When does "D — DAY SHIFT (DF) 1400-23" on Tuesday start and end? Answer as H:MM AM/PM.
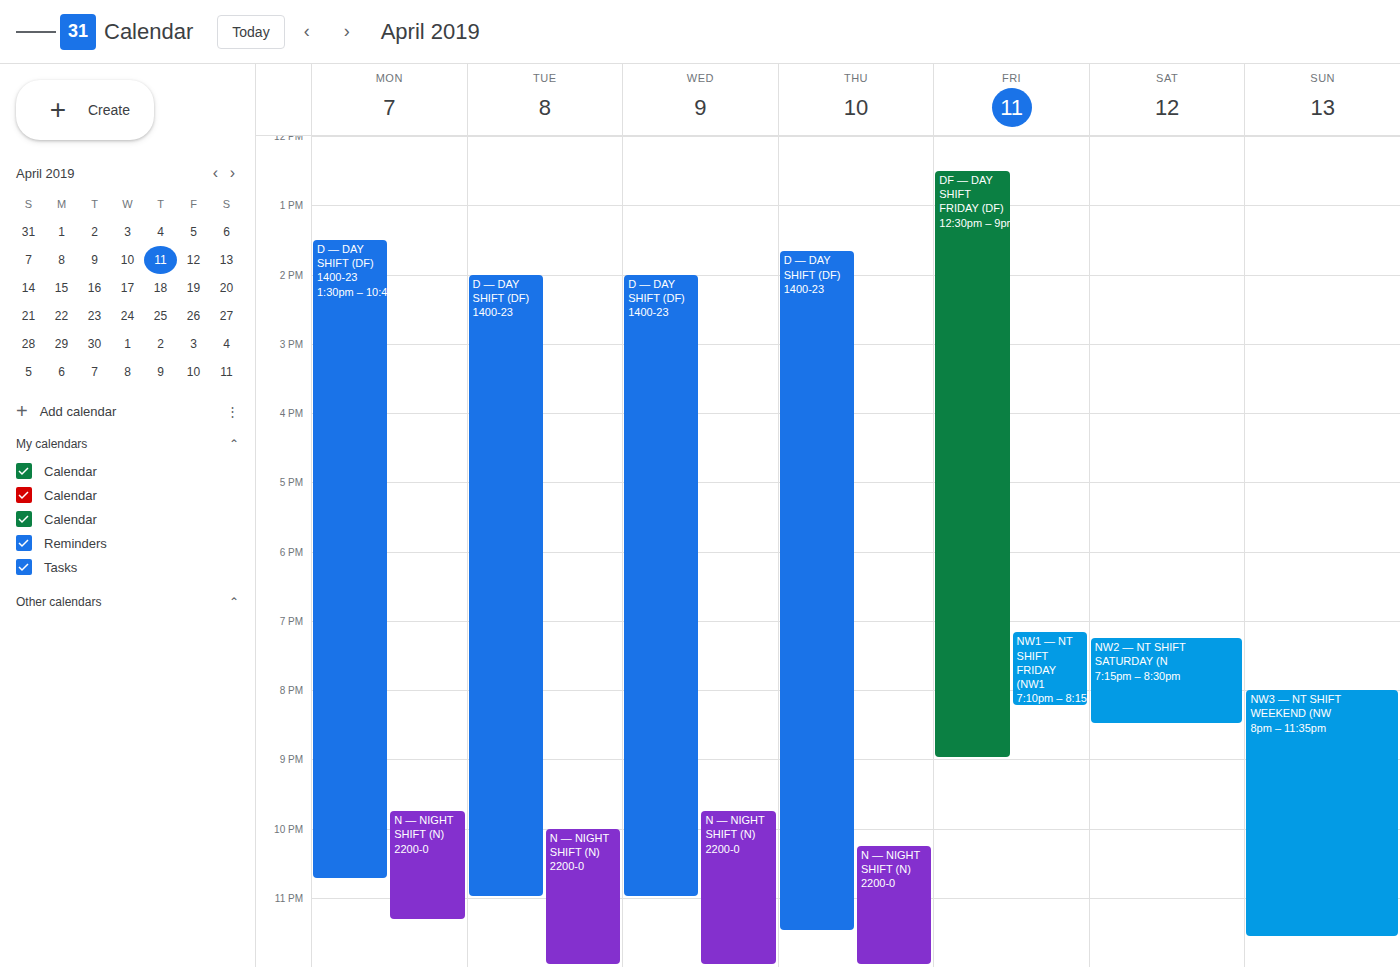
2:00 PM to 11:00 PM